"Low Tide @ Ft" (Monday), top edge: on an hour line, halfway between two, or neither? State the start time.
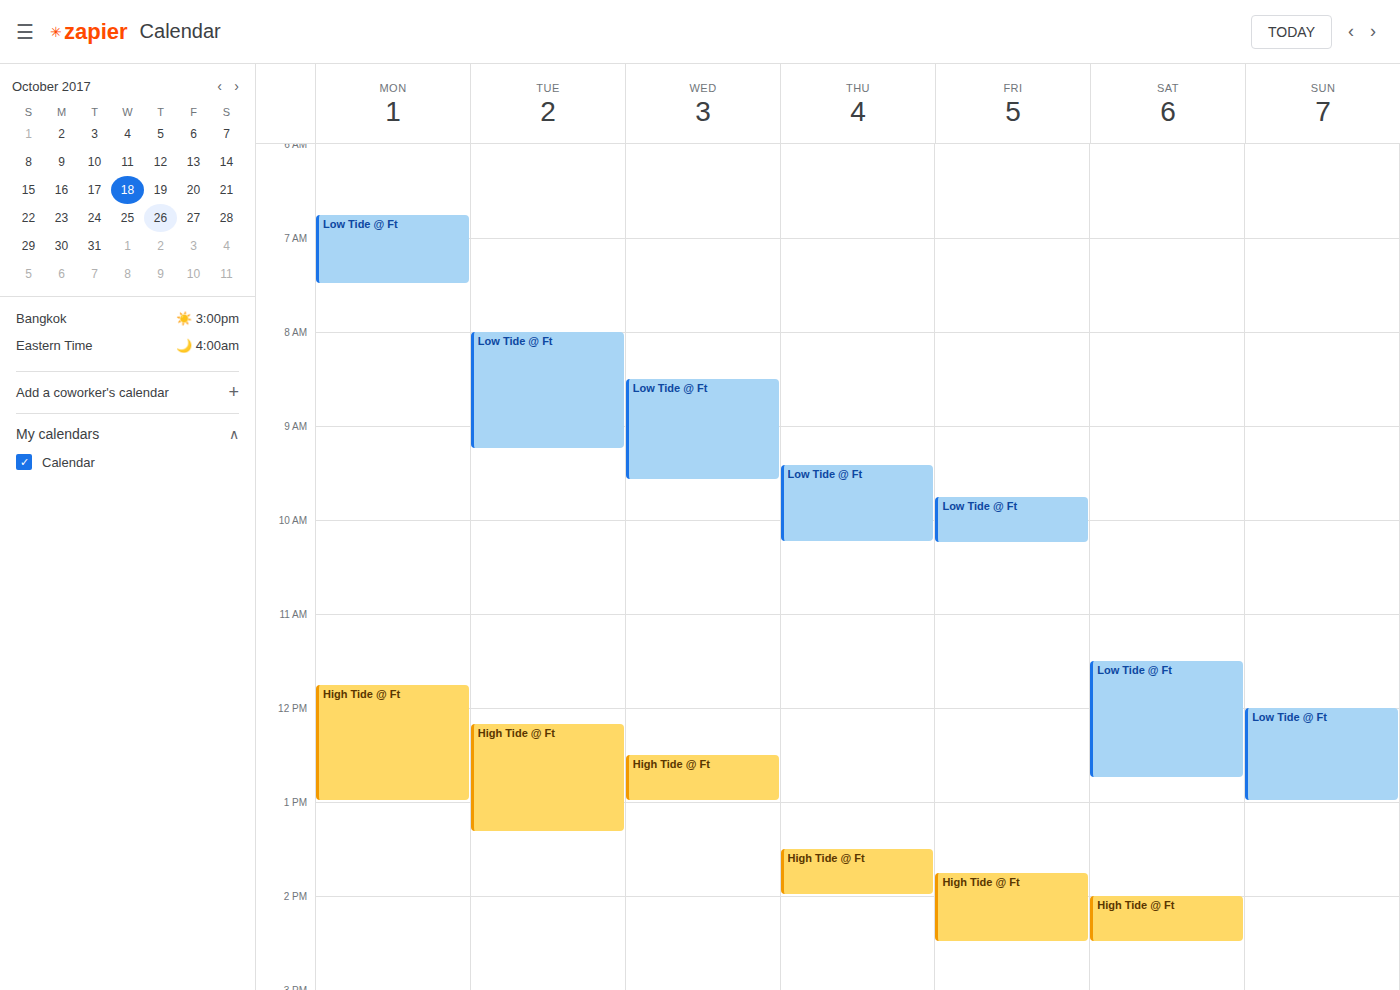
6:45 AM -- neither: three quarters of the way from the 6 AM line to the 7 AM line.